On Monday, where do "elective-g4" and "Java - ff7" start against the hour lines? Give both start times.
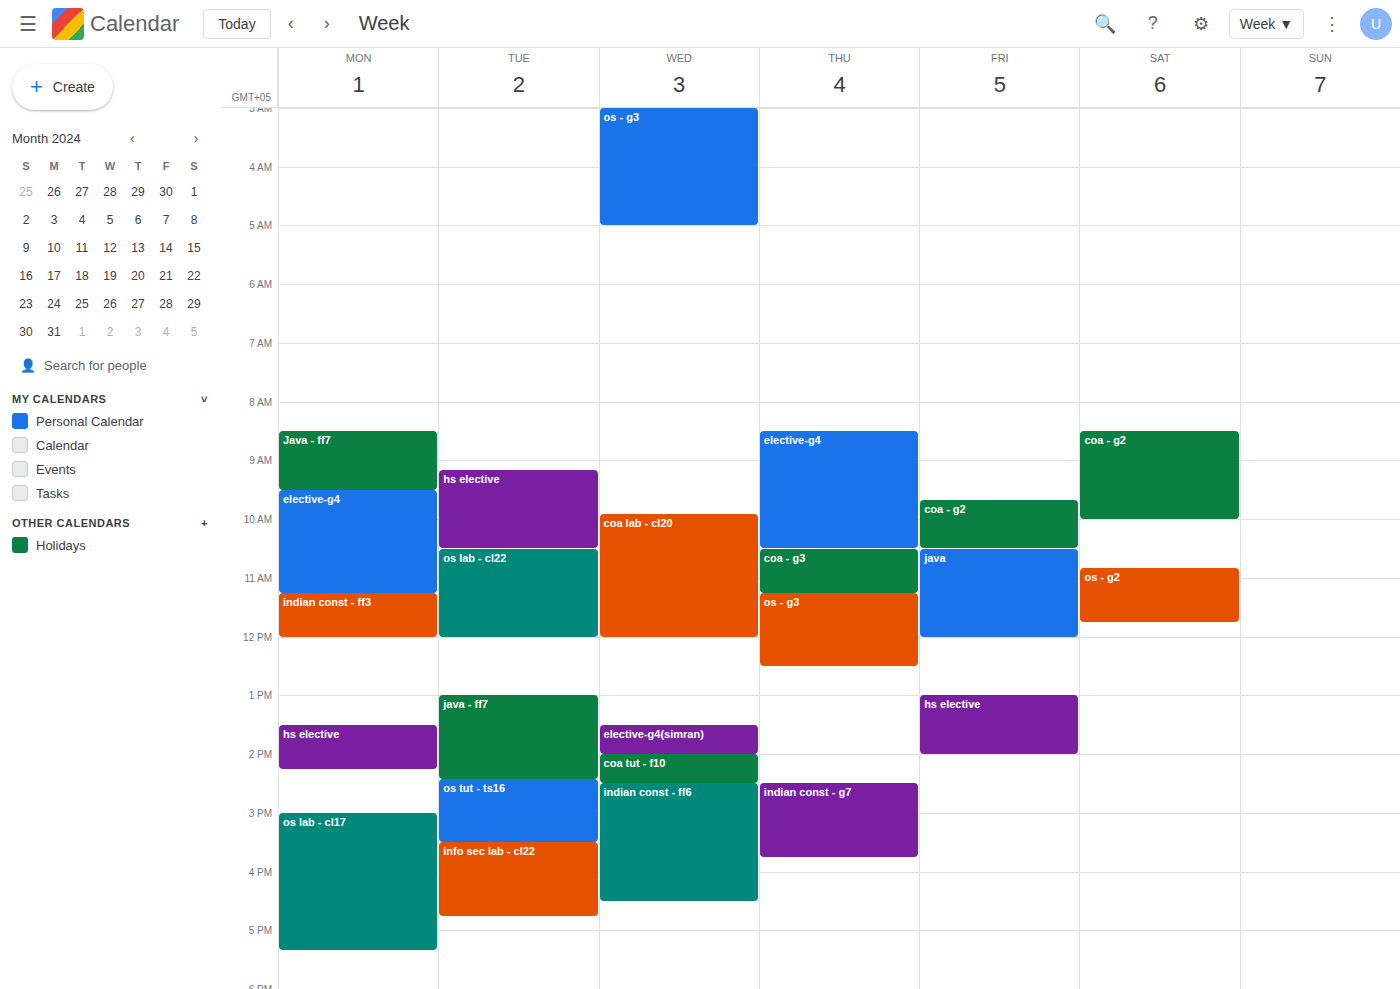
"elective-g4": 9:30 AM, halfway between the 9 AM and 10 AM lines. "Java - ff7": 8:30 AM, halfway between the 8 AM and 9 AM lines.